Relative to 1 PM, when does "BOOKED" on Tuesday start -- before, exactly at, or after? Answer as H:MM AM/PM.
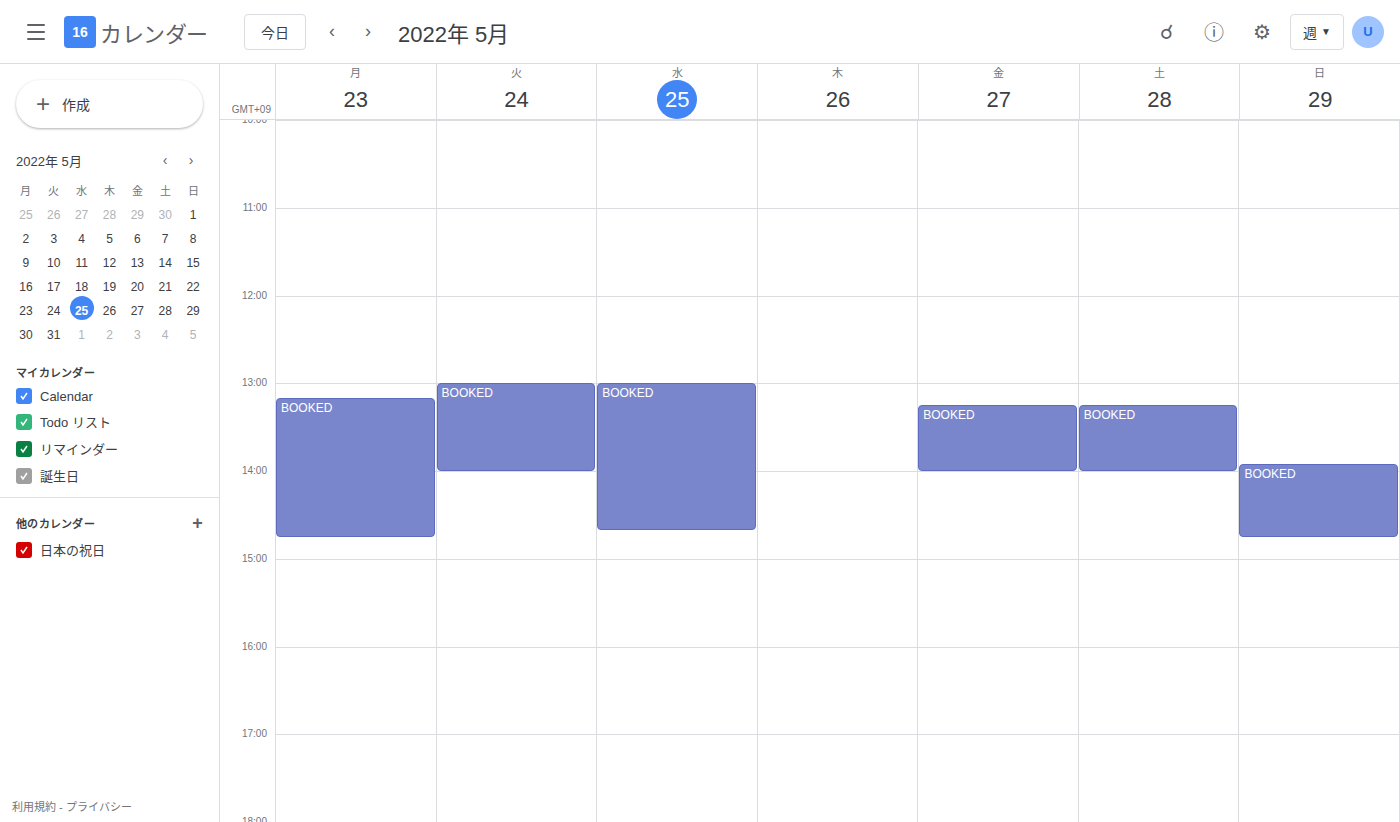
1:00 PM -- exactly at 1 PM, on the 1 PM line.